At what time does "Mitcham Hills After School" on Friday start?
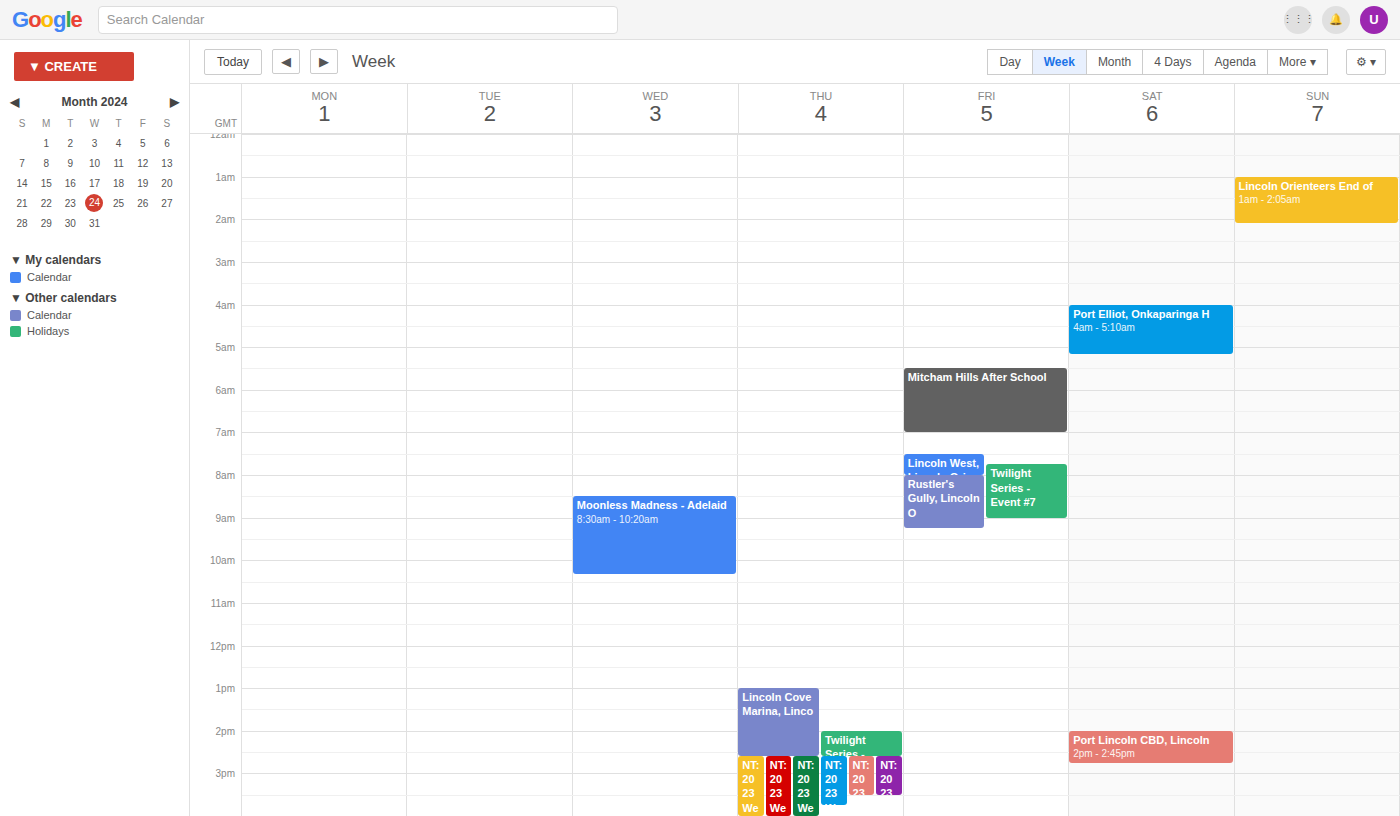
5:30 AM